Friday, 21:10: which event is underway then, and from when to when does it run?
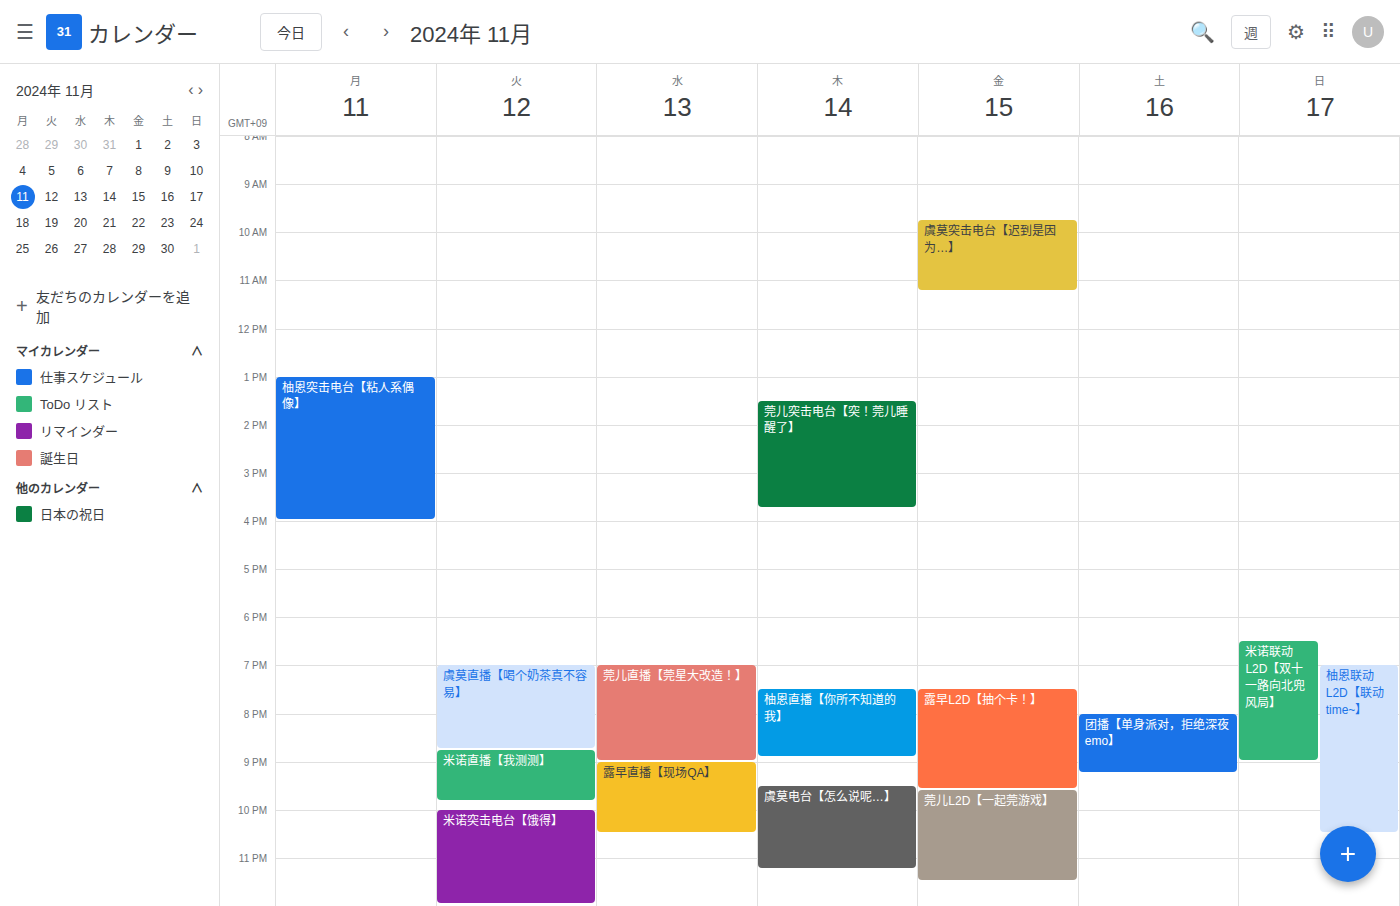
"露早L2D【抽个卡！】", 19:30 to 21:35